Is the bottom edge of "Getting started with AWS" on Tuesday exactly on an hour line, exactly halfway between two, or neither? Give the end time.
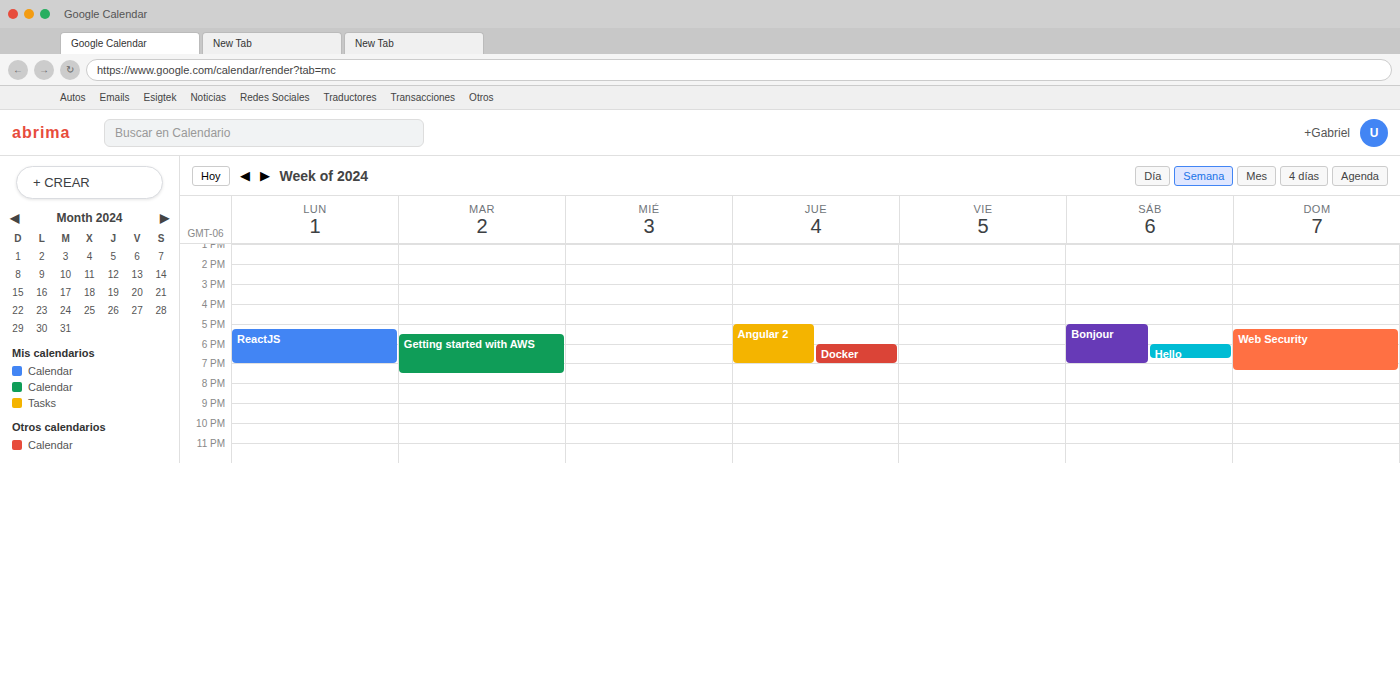
7:30 PM -- halfway between the 7 PM and 8 PM lines.